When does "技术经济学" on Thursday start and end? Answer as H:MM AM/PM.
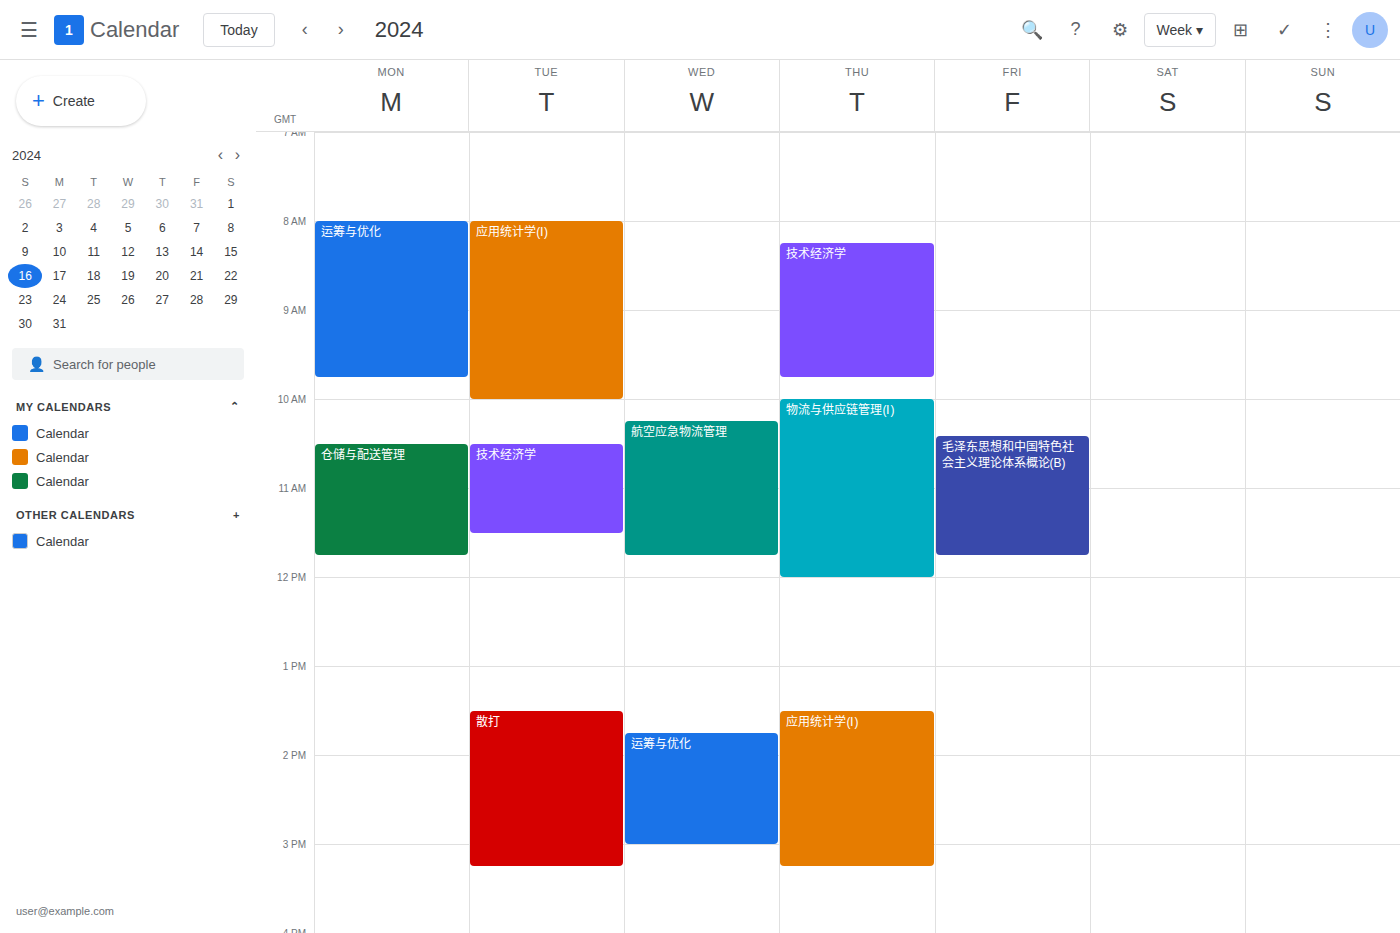
8:15 AM to 9:45 AM